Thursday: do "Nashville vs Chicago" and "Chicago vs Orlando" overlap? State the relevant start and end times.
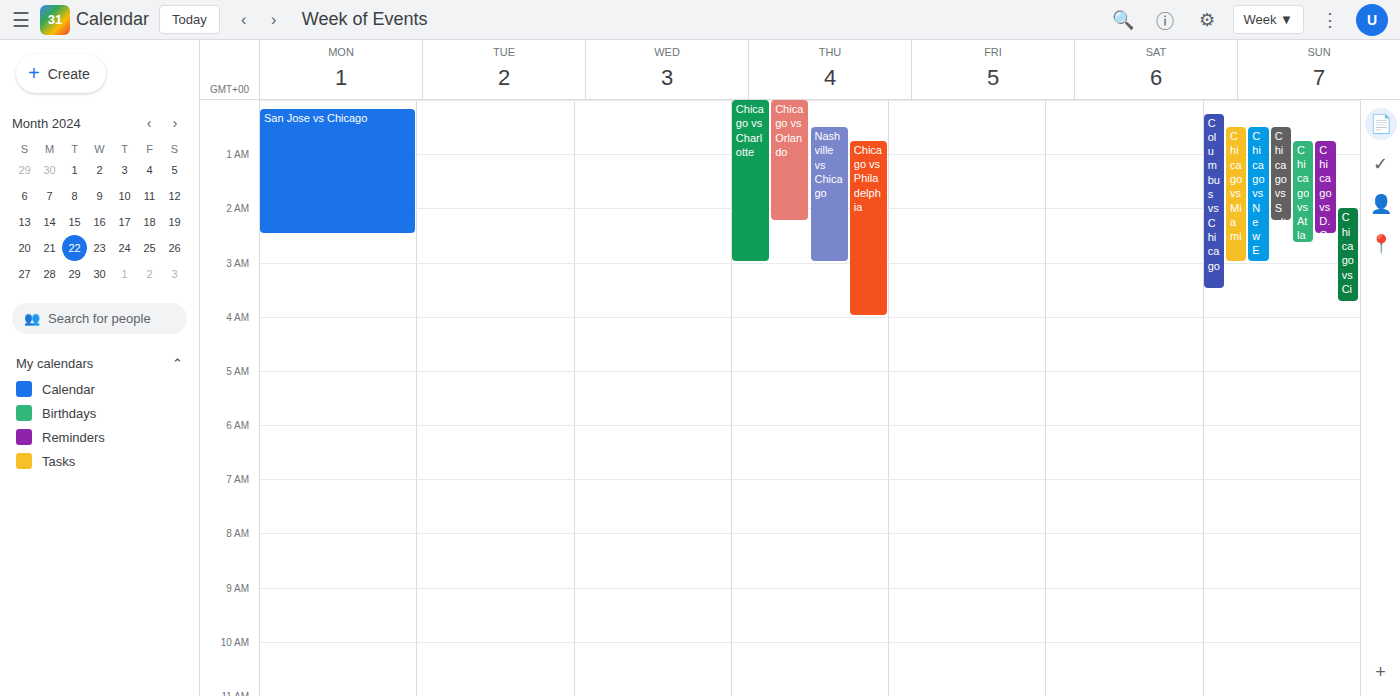
"Nashville vs Chicago" starts at 12:30 AM, before "Chicago vs Orlando" ends at 2:15 AM -- they overlap.